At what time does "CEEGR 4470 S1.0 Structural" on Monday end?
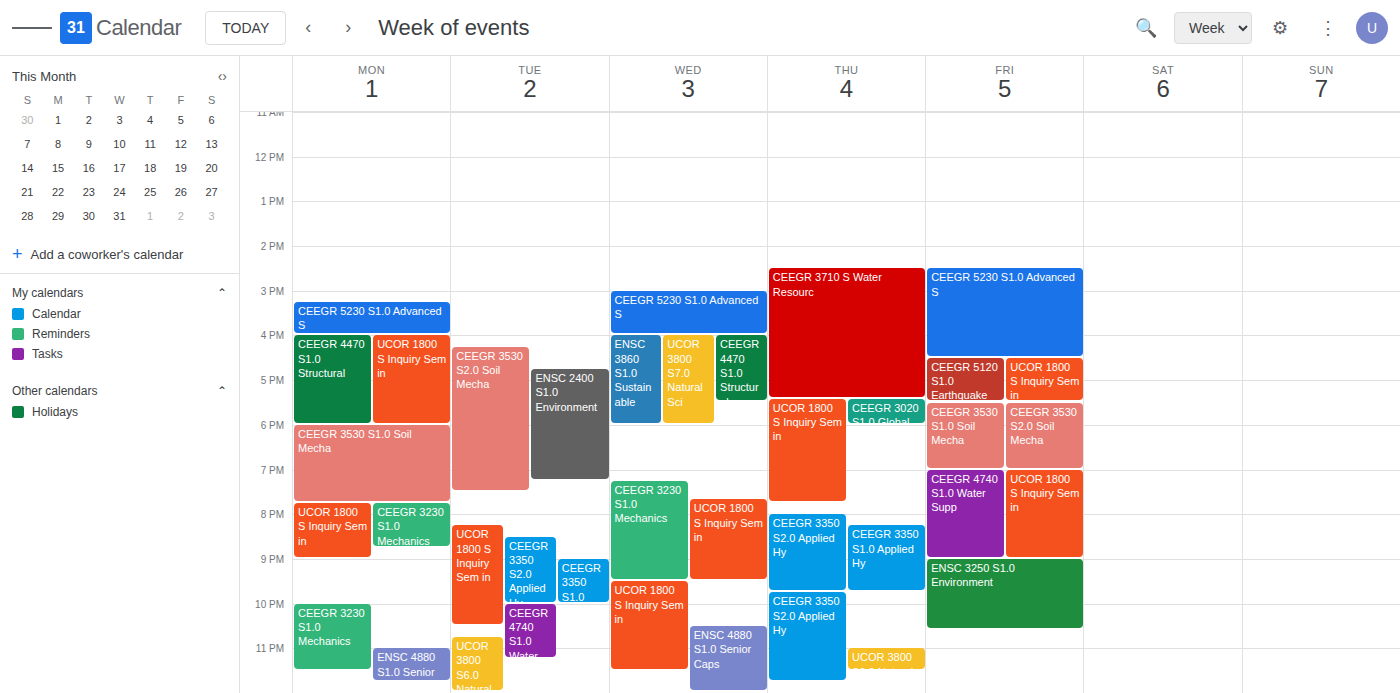
6:00 PM